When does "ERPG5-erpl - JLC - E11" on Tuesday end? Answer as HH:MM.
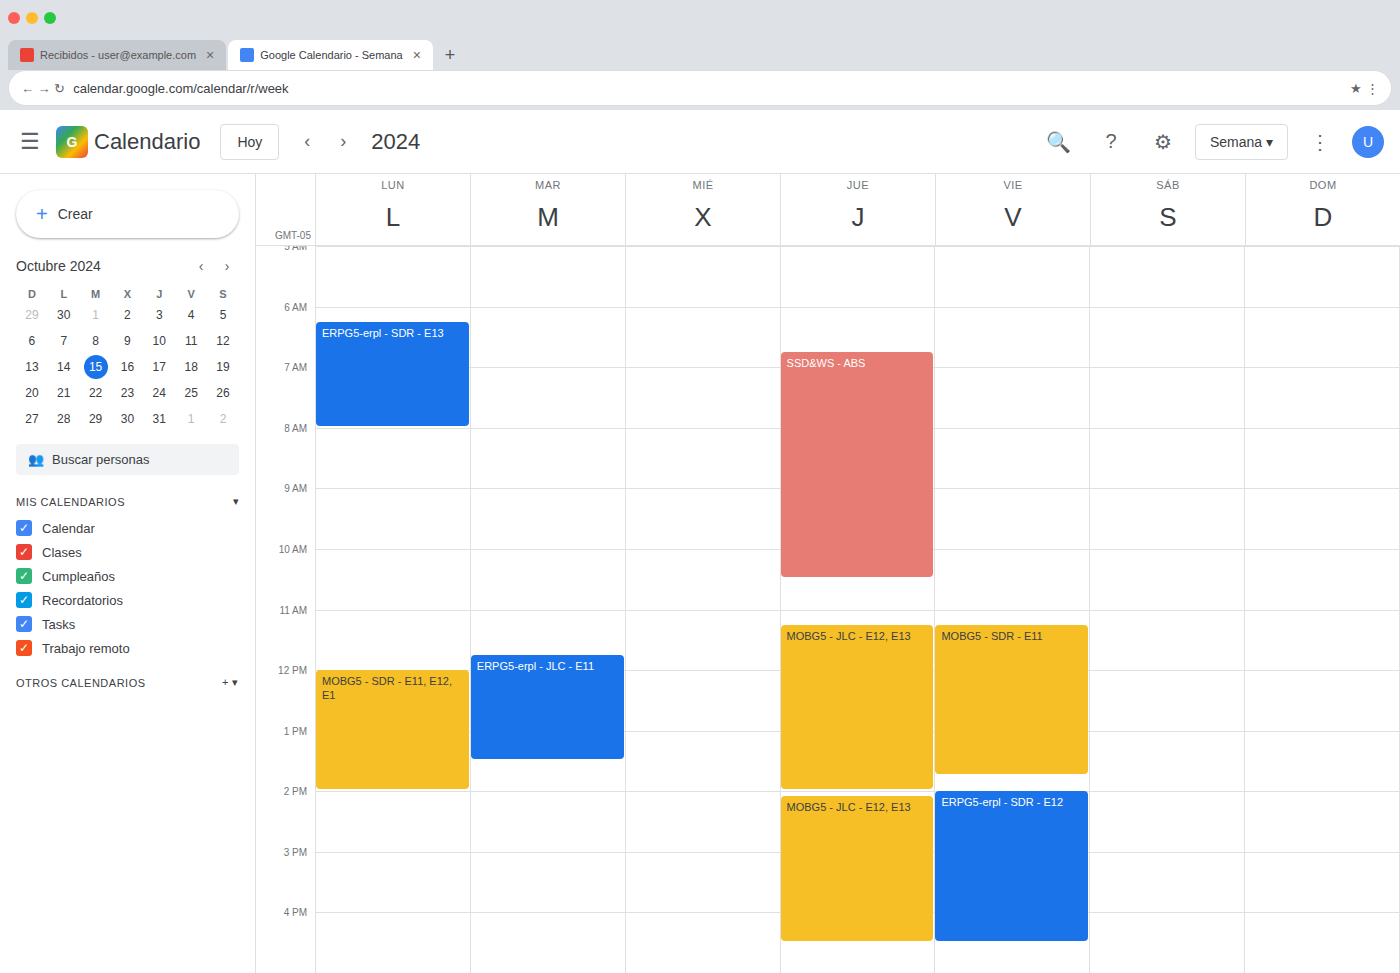
13:30